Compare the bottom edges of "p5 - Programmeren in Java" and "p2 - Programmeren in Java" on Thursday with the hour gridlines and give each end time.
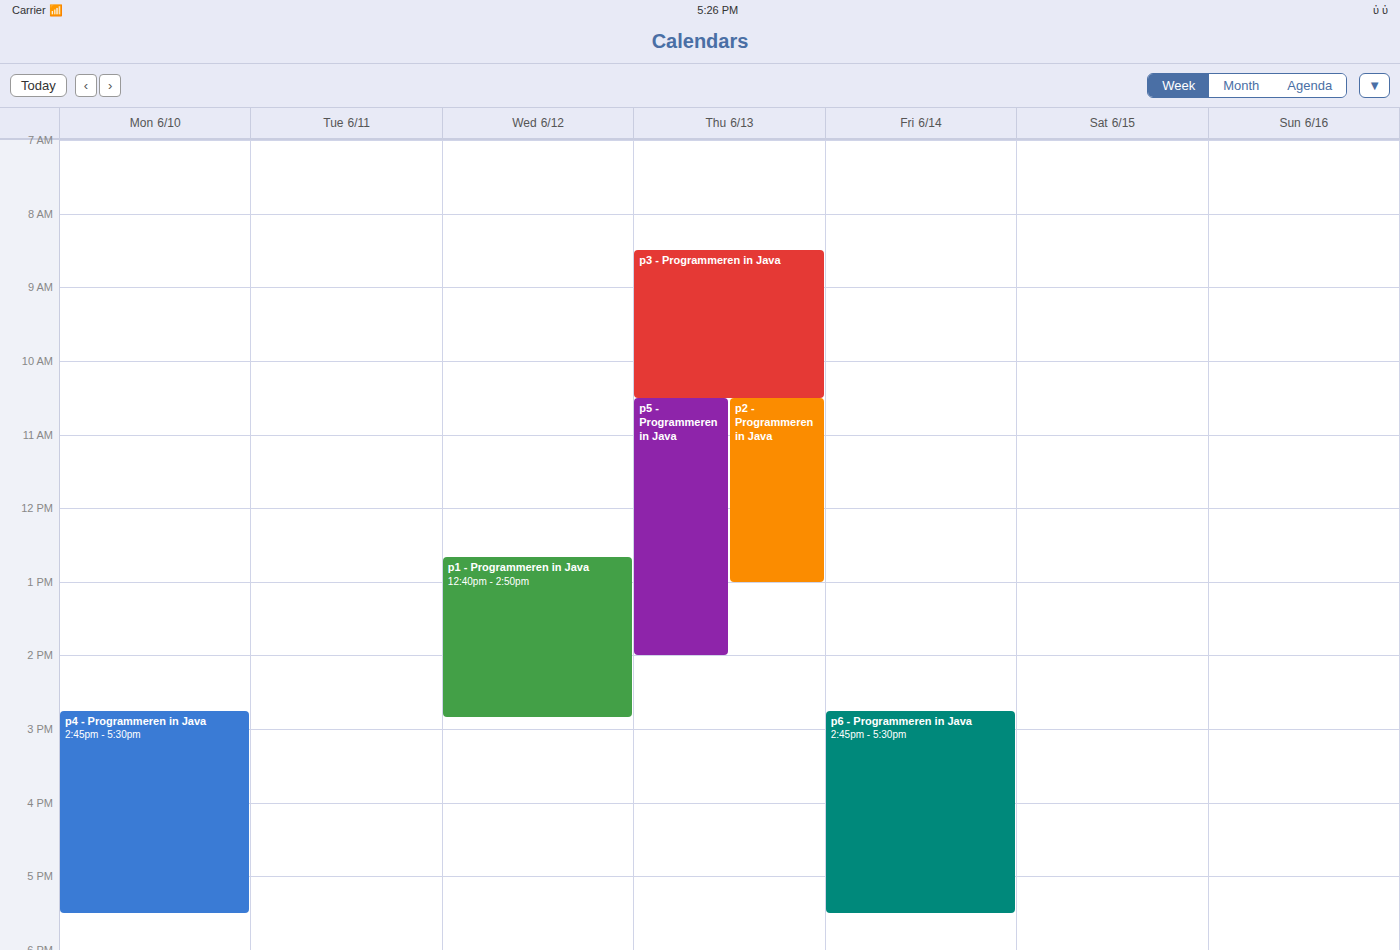
"p5 - Programmeren in Java": 2:00 PM, exactly on the 2 PM line. "p2 - Programmeren in Java": 1:00 PM, exactly on the 1 PM line.